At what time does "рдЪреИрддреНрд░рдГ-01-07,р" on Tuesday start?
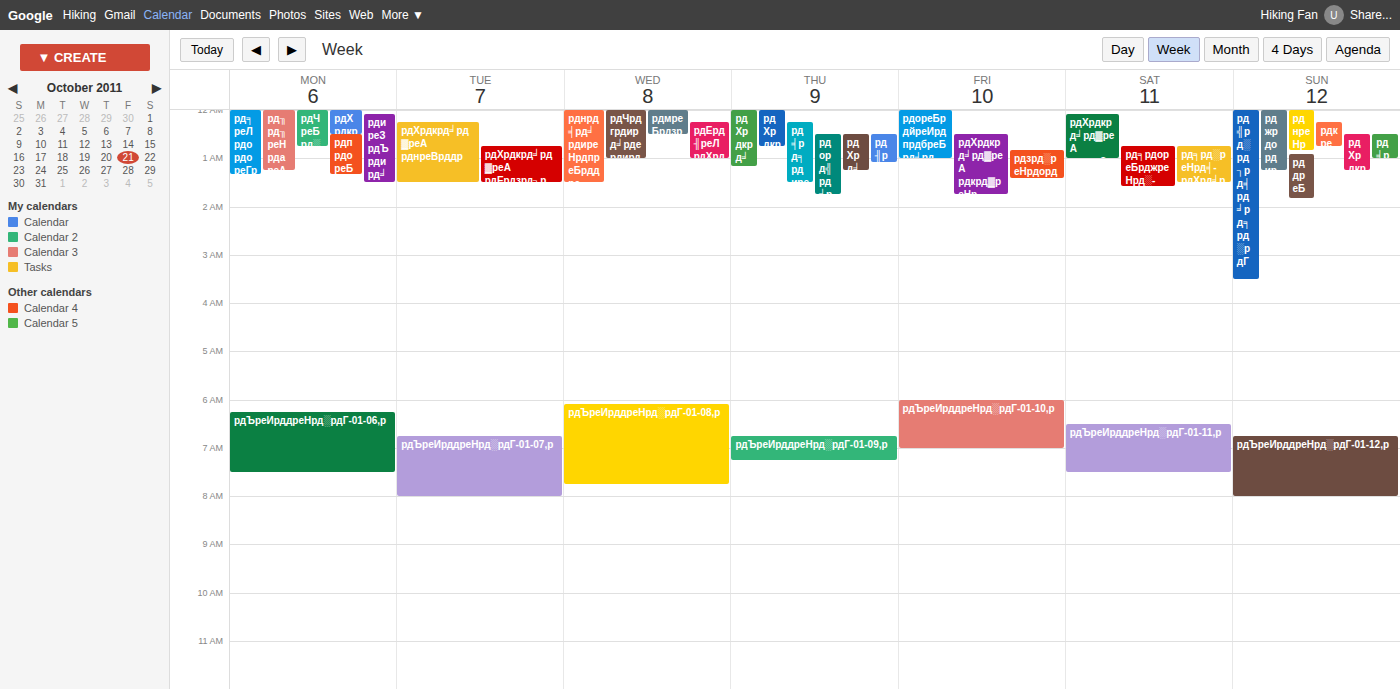
6:45 AM